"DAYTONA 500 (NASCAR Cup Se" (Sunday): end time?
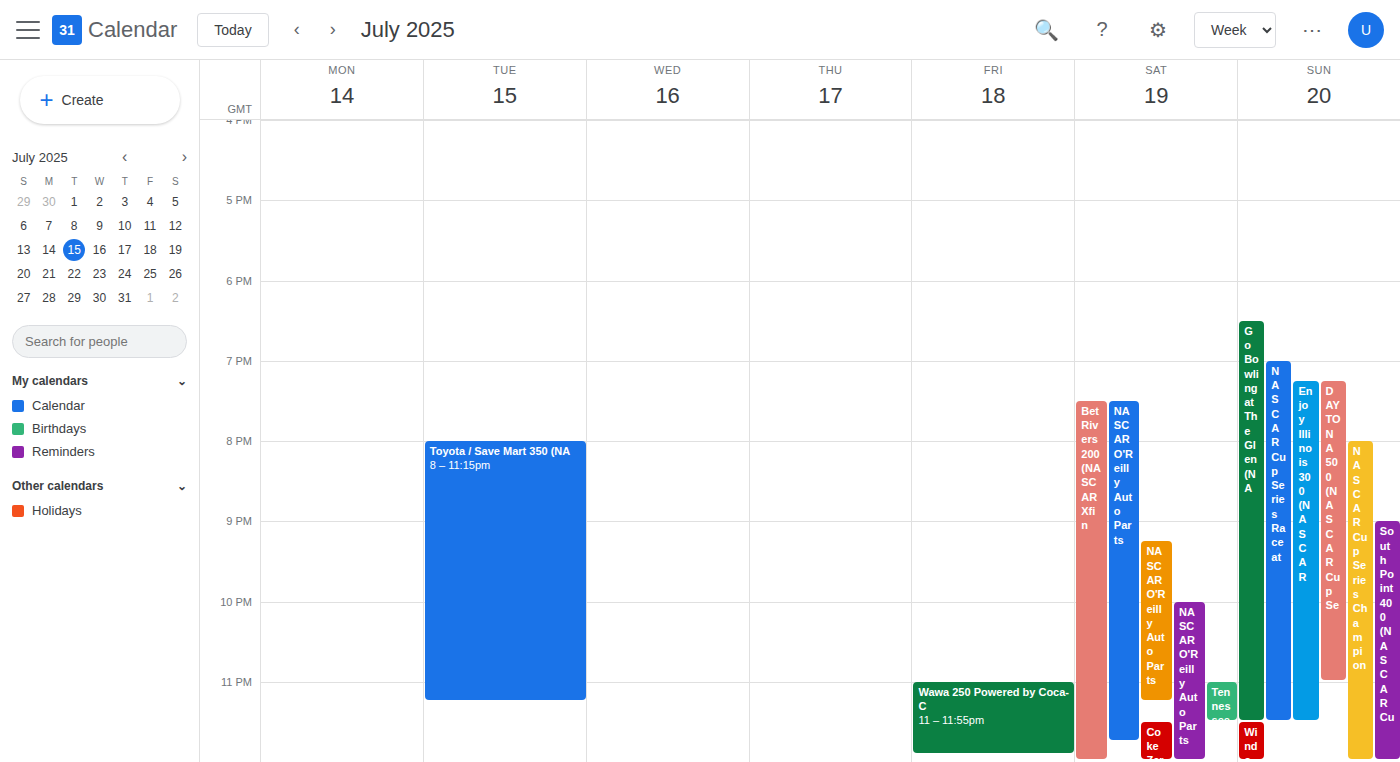
11:00 PM